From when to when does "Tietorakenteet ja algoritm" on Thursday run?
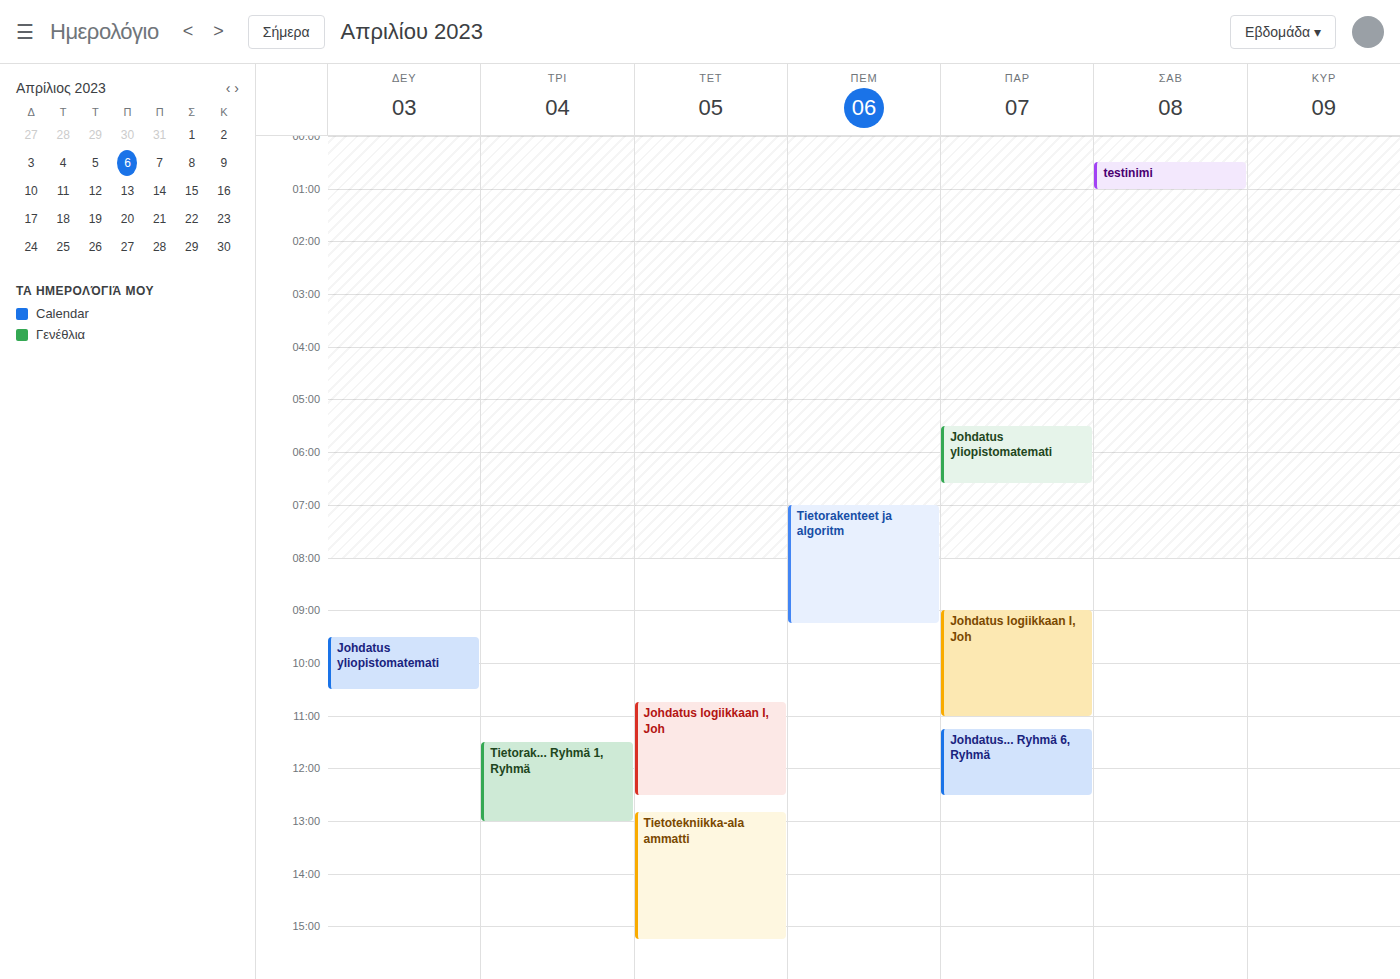
7:00 AM to 9:15 AM